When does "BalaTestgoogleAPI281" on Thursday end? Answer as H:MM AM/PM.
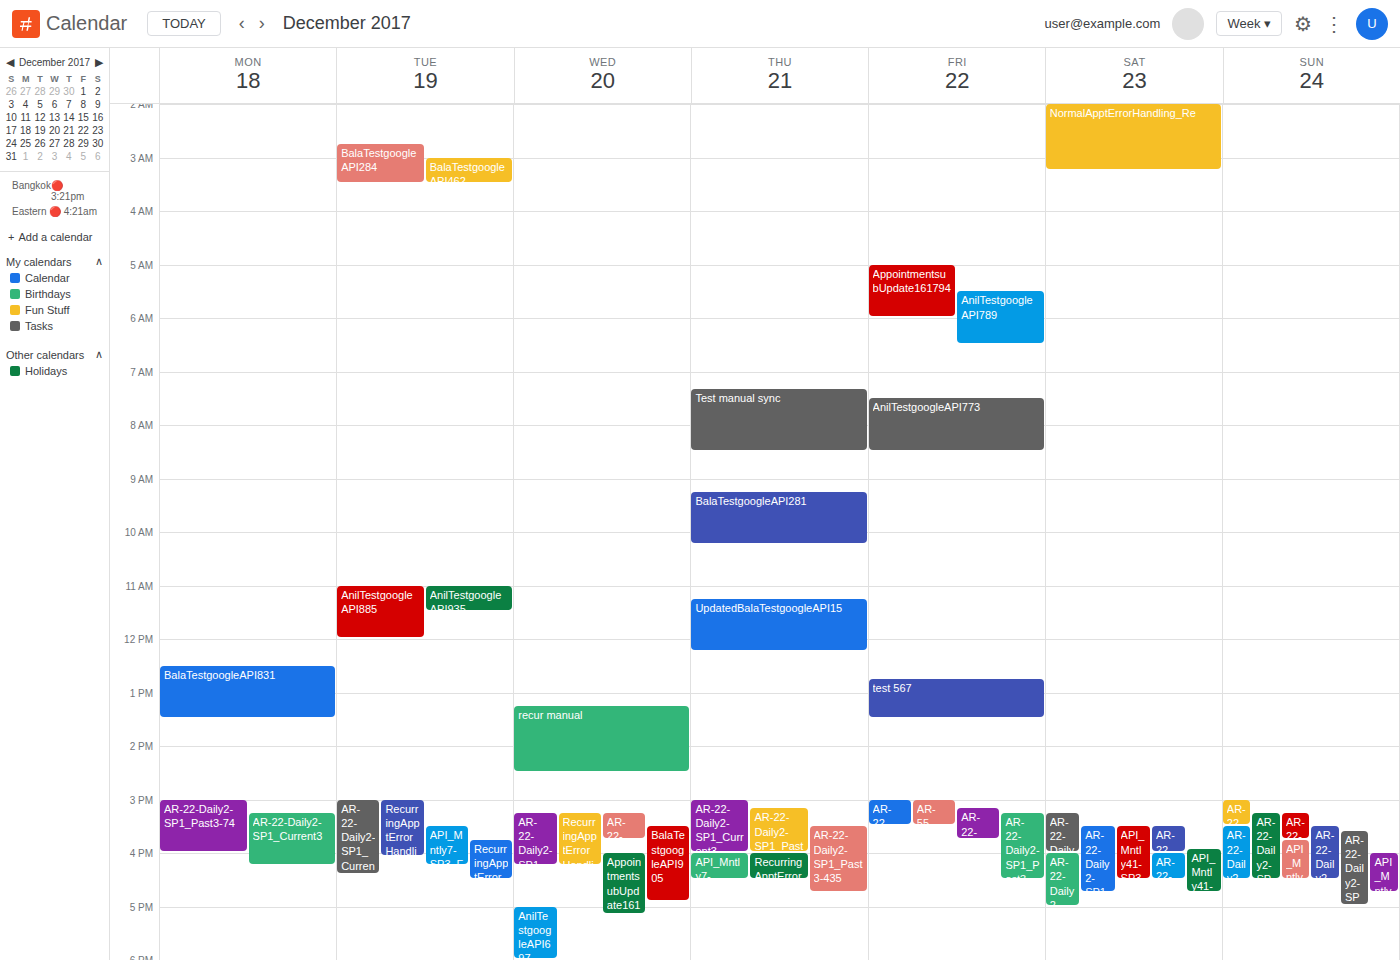
10:15 AM